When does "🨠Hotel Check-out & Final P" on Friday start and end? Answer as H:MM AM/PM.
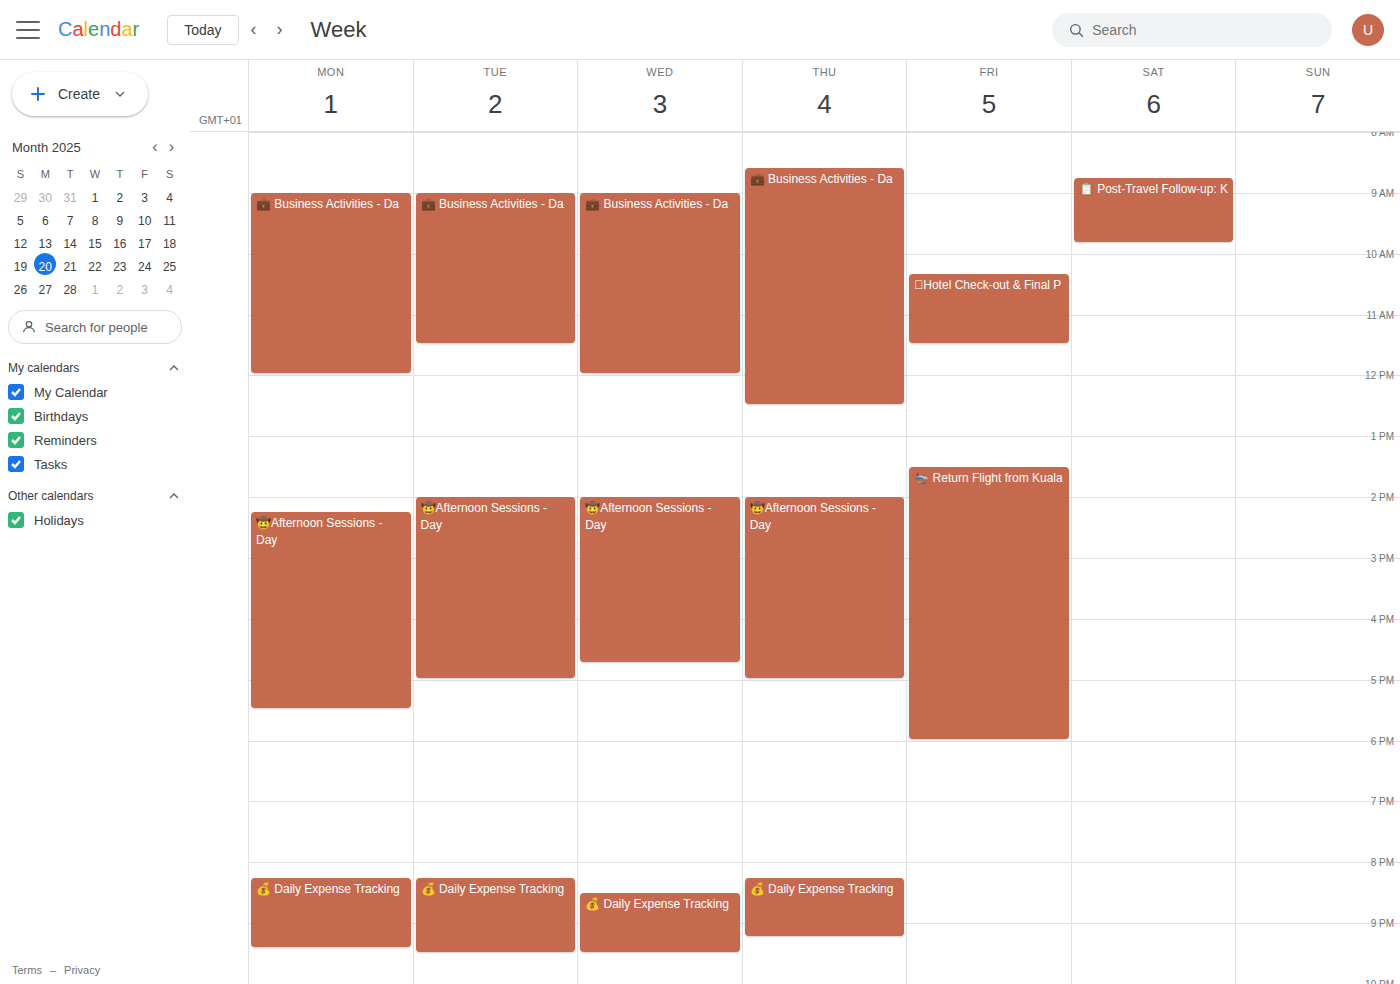
10:20 AM to 11:30 AM